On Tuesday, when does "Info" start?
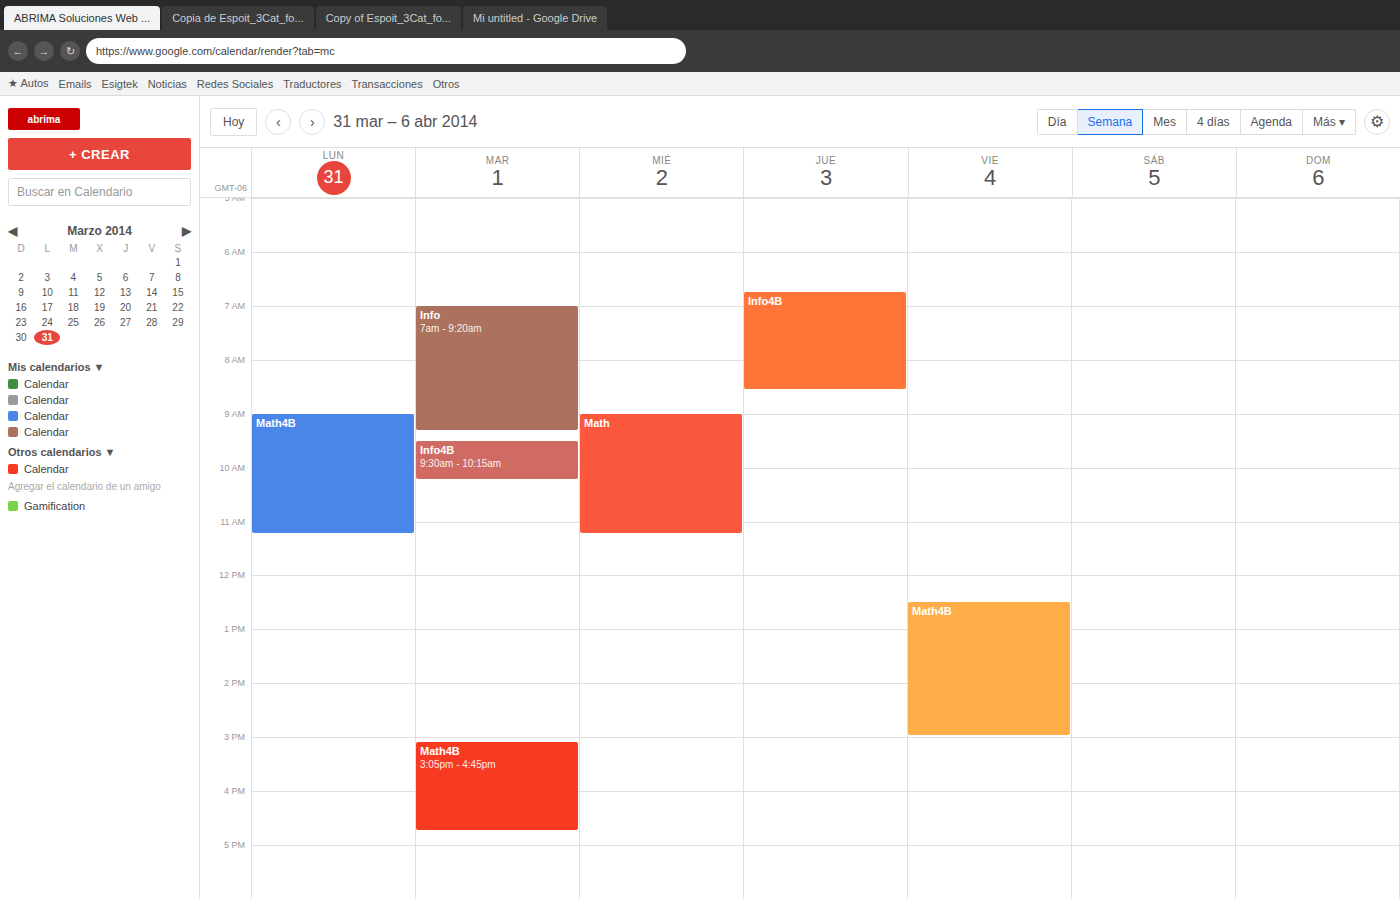
7:00 AM